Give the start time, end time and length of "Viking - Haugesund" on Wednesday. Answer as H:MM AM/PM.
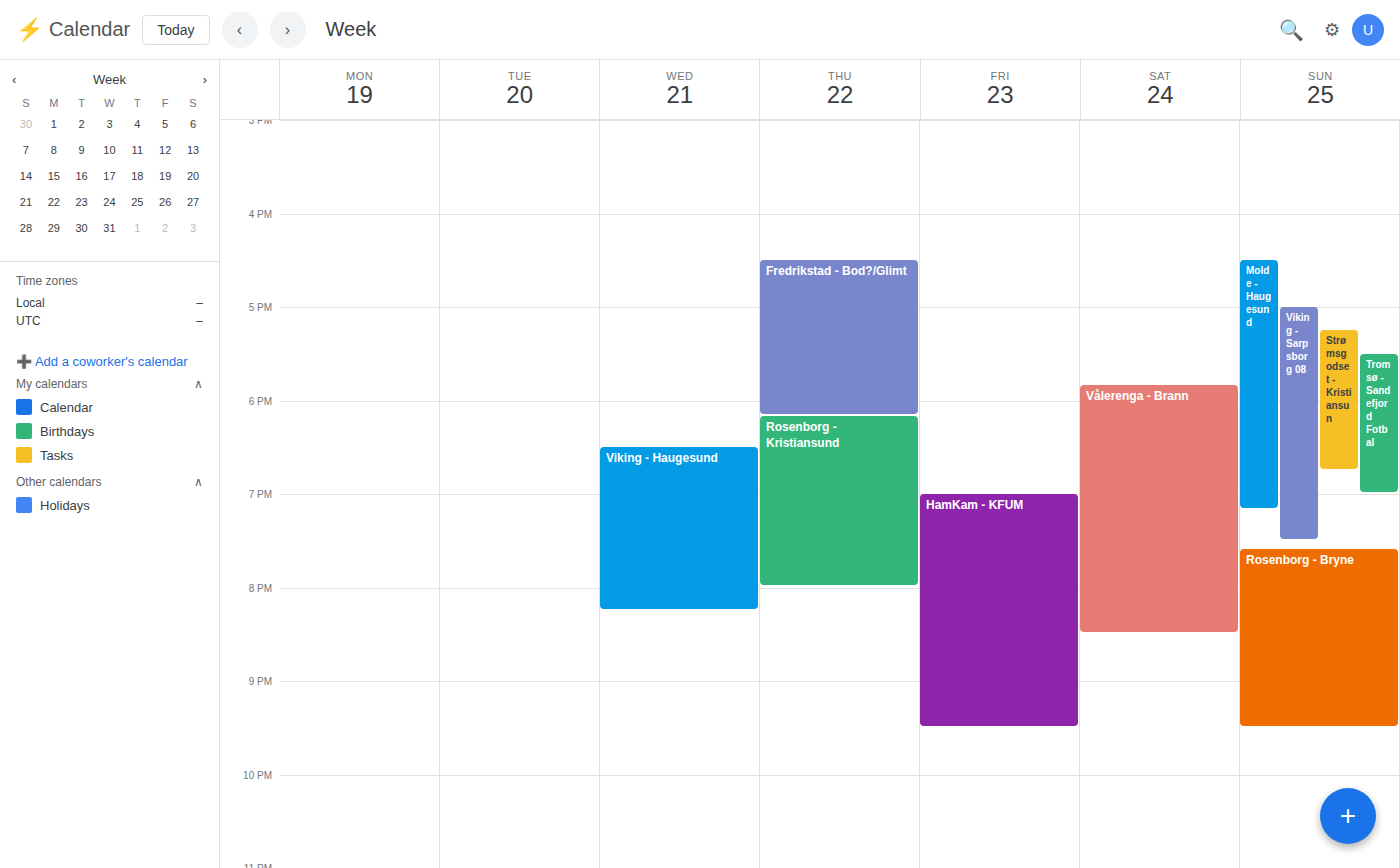
6:30 PM to 8:15 PM, 1 hour 45 minutes